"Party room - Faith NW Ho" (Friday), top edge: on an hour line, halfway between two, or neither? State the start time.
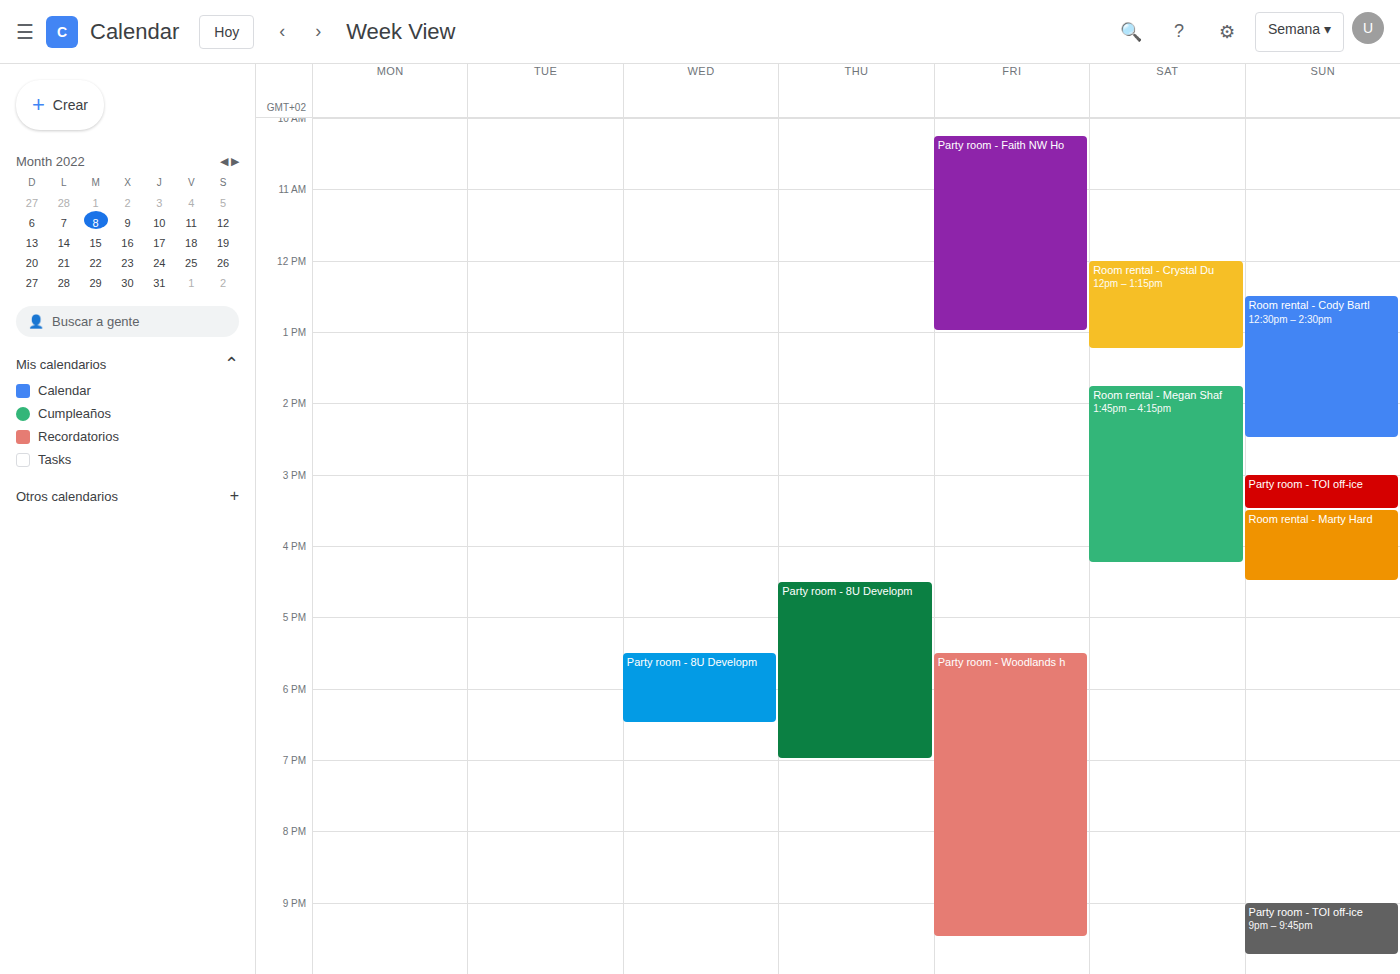
10:15 AM -- neither: a quarter of the way from the 10 AM line to the 11 AM line.